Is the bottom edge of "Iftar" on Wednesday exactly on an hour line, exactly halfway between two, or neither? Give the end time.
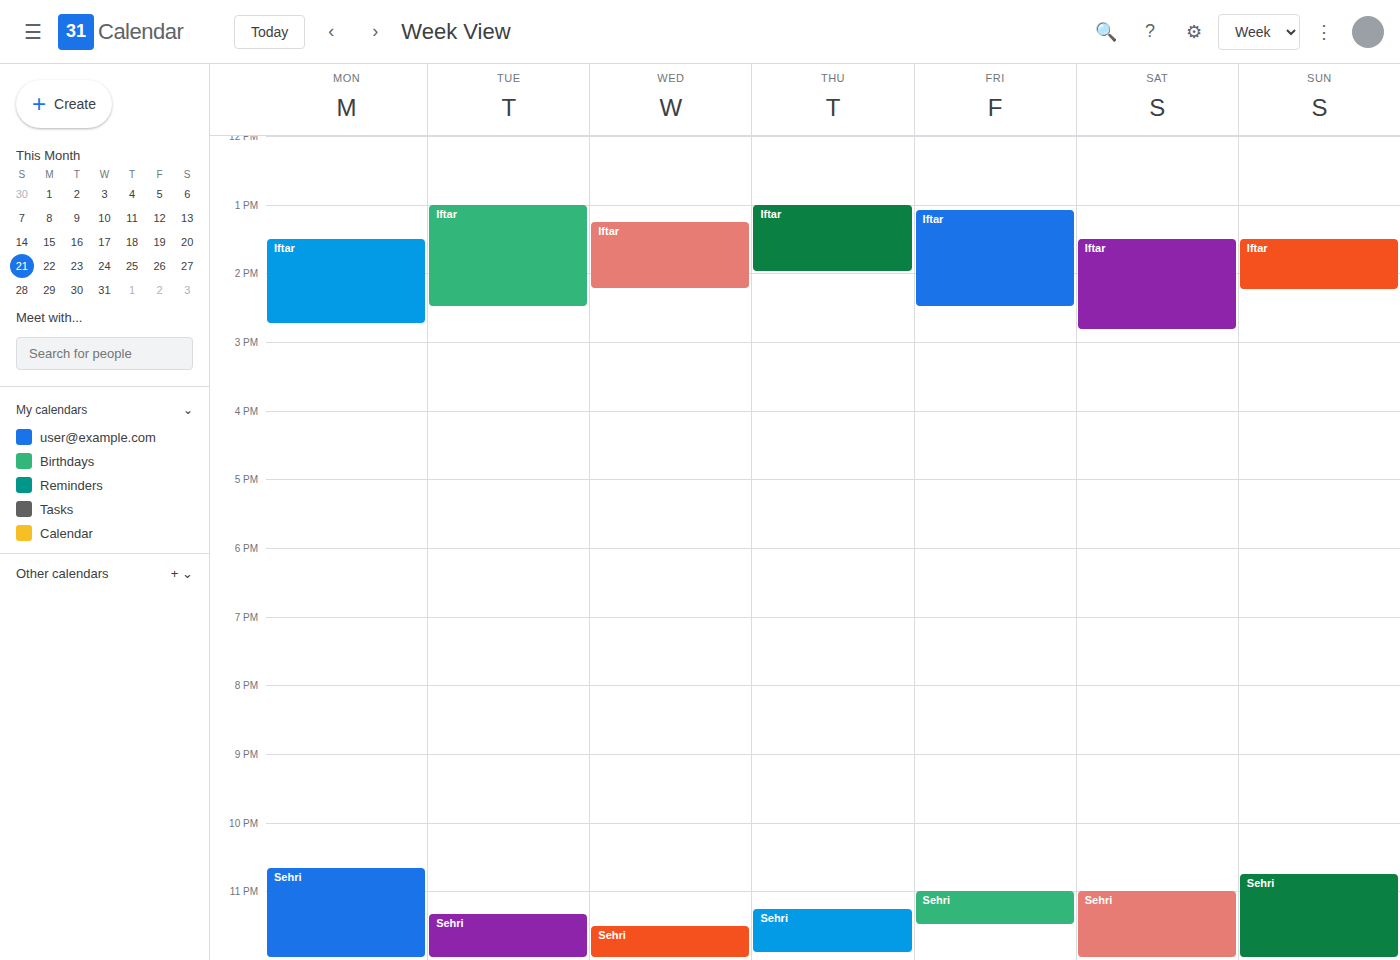
2:15 PM -- neither: a quarter of the way from the 2 PM line to the 3 PM line.